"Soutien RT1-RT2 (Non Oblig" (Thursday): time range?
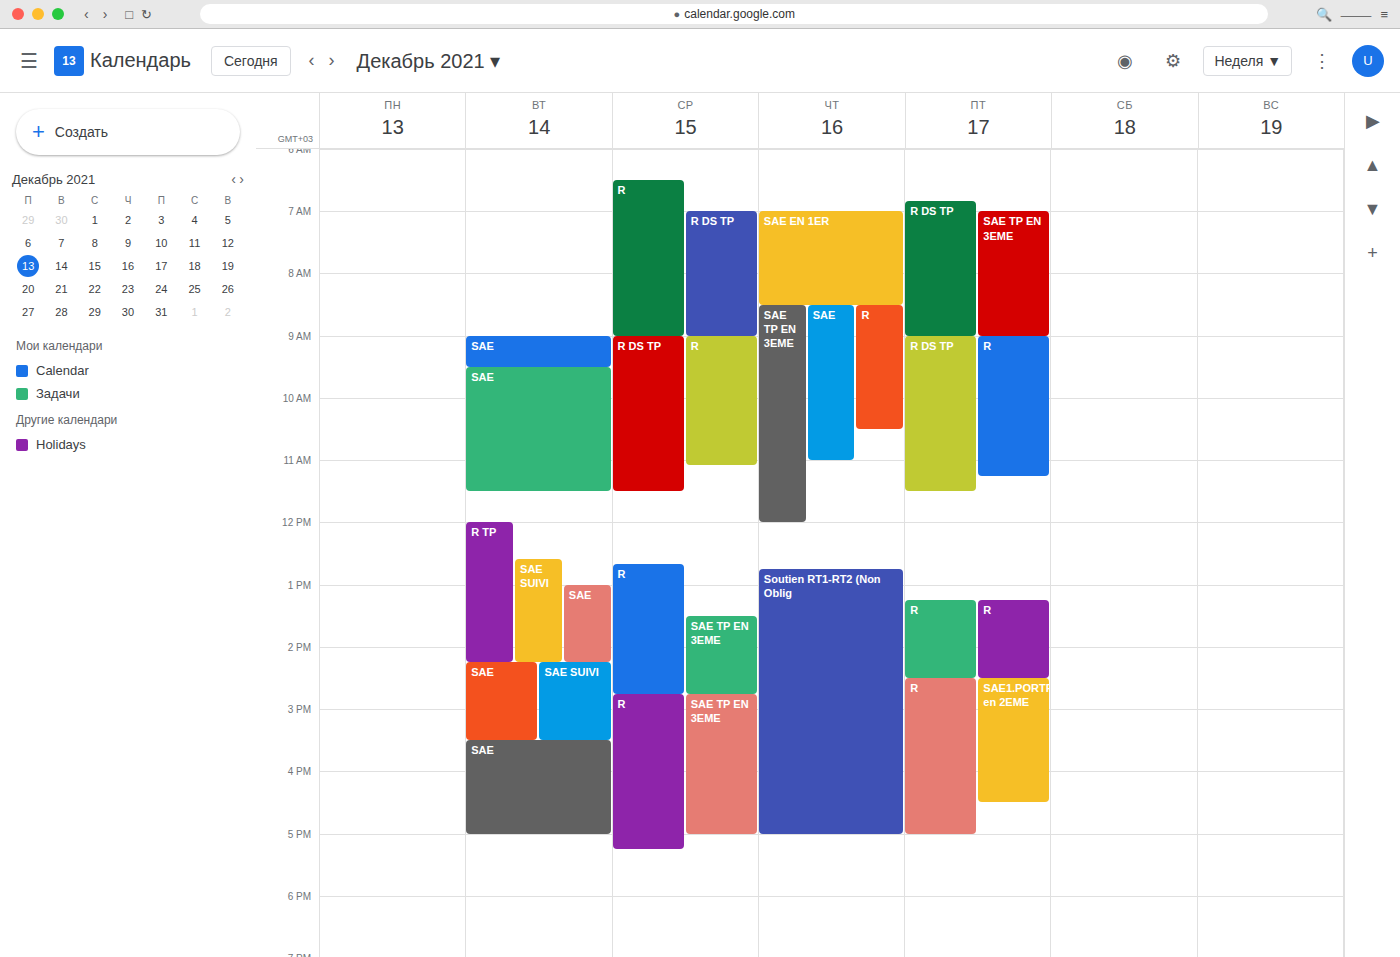
12:45 PM to 5:00 PM